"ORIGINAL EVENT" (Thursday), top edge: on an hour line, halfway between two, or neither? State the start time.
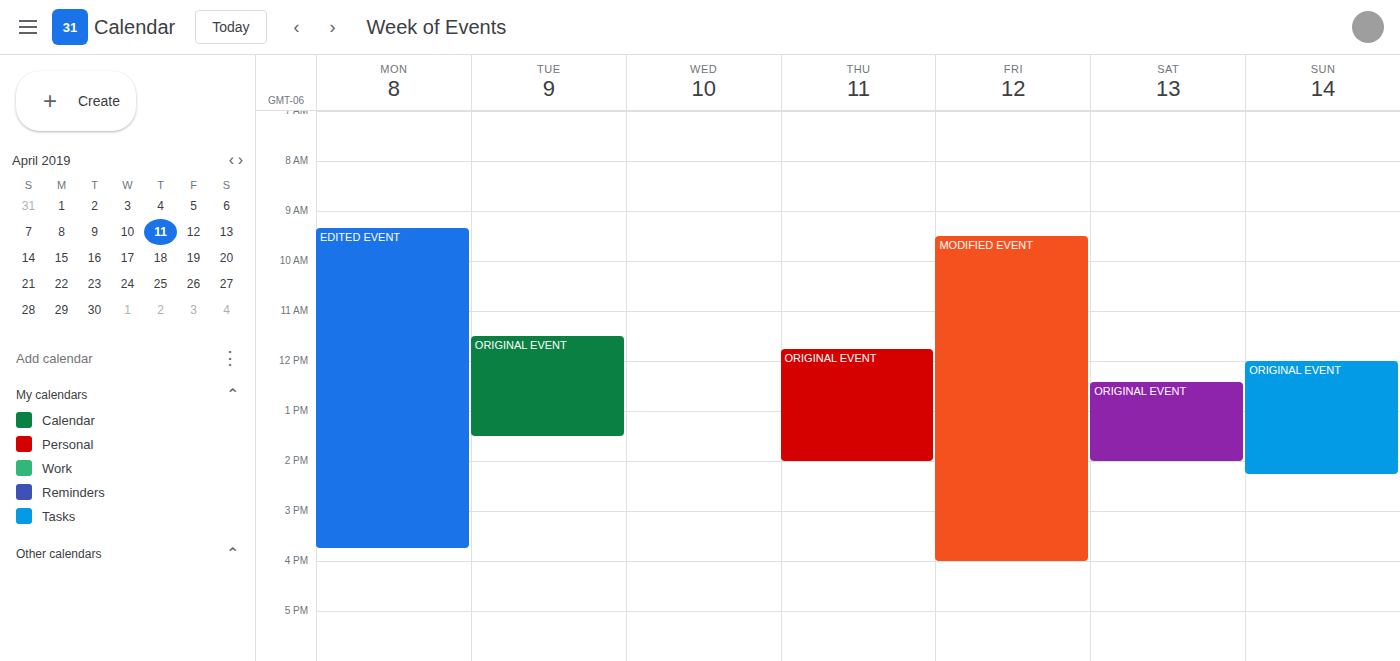
11:45 AM -- neither: three quarters of the way from the 11 AM line to the 12 PM line.